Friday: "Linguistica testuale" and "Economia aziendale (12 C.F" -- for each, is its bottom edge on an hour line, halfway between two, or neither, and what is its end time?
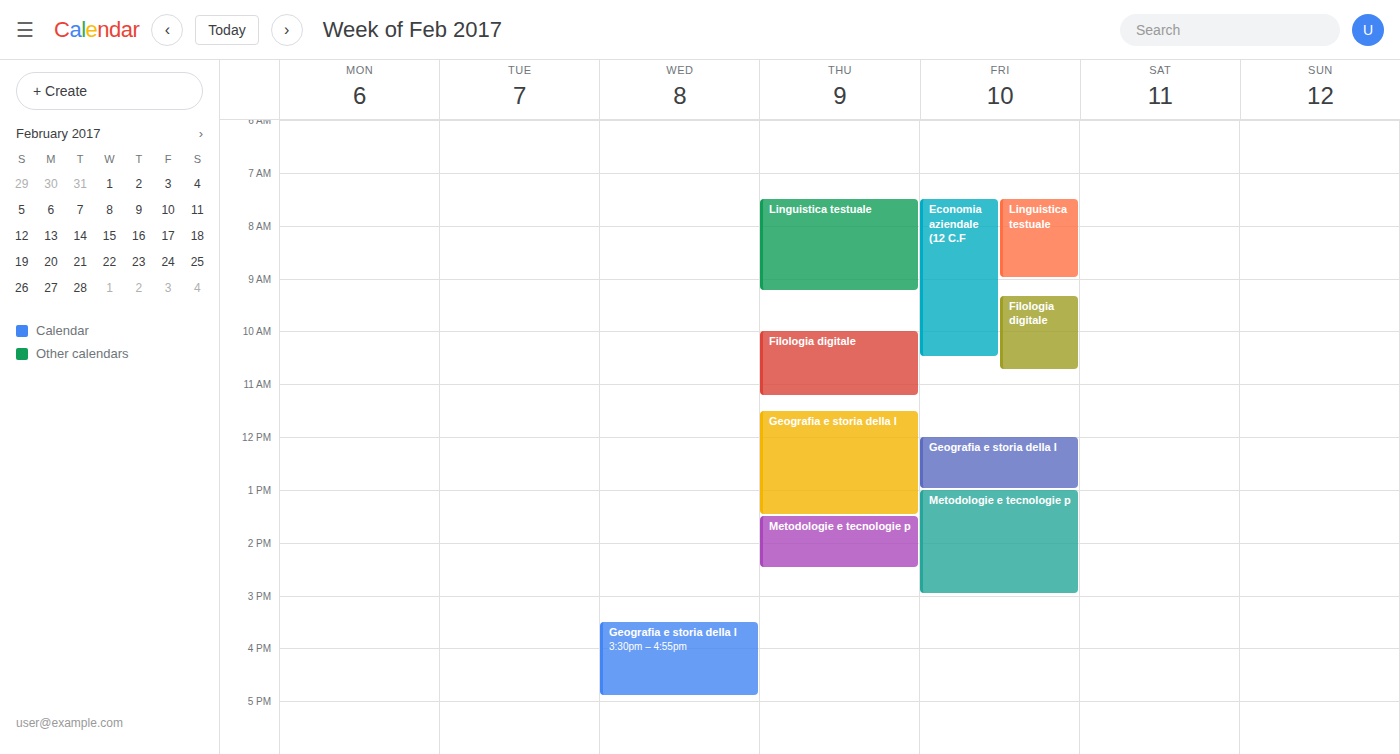
"Linguistica testuale": 9:00 AM, exactly on the 9 AM line. "Economia aziendale (12 C.F": 10:30 AM, halfway between the 10 AM and 11 AM lines.